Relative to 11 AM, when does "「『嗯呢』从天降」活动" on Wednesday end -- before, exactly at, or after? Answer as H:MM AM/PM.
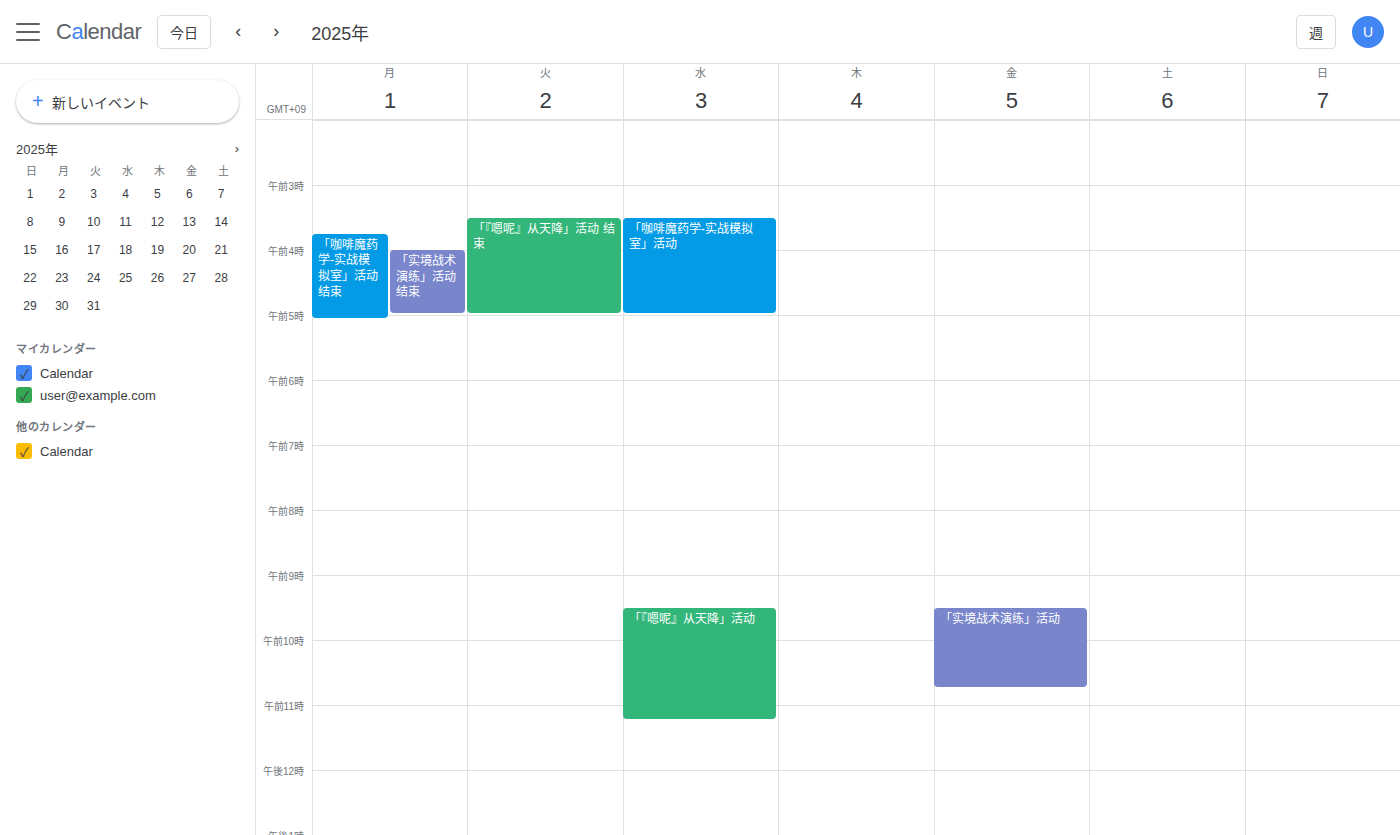
11:15 AM -- after 11 AM, 15 minutes below the 11 AM line.